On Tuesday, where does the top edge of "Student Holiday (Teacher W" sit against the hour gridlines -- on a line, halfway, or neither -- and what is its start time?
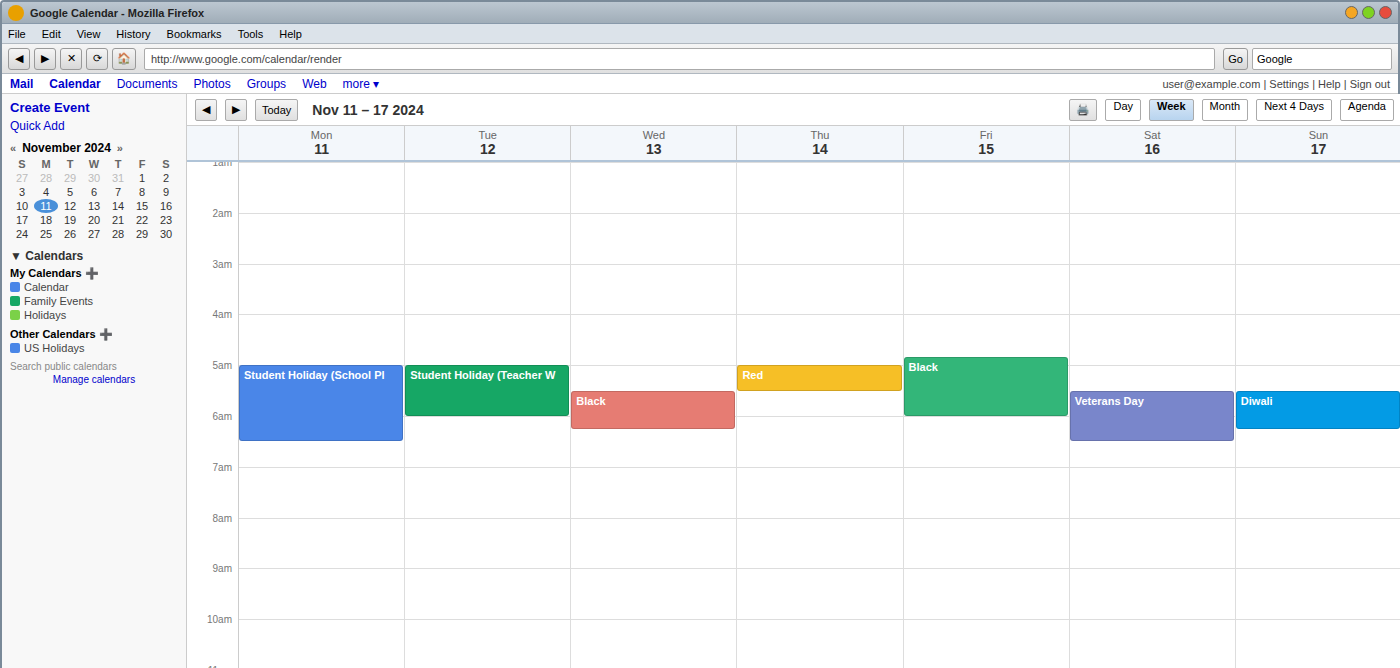
05:00 -- exactly on the 05:00 line.